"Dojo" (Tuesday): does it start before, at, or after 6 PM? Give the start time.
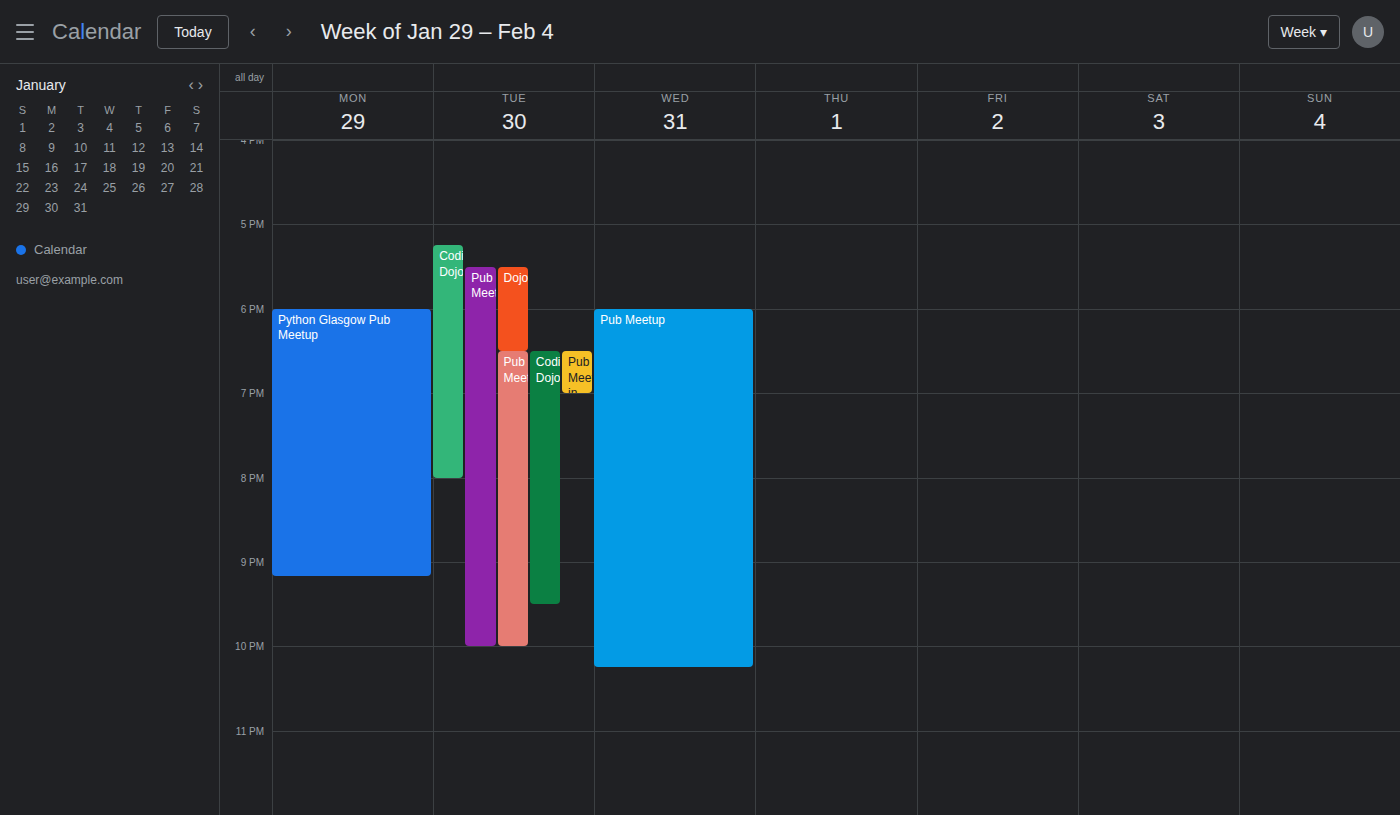
5:30 PM -- before 6 PM, 30 minutes above the 6 PM line.